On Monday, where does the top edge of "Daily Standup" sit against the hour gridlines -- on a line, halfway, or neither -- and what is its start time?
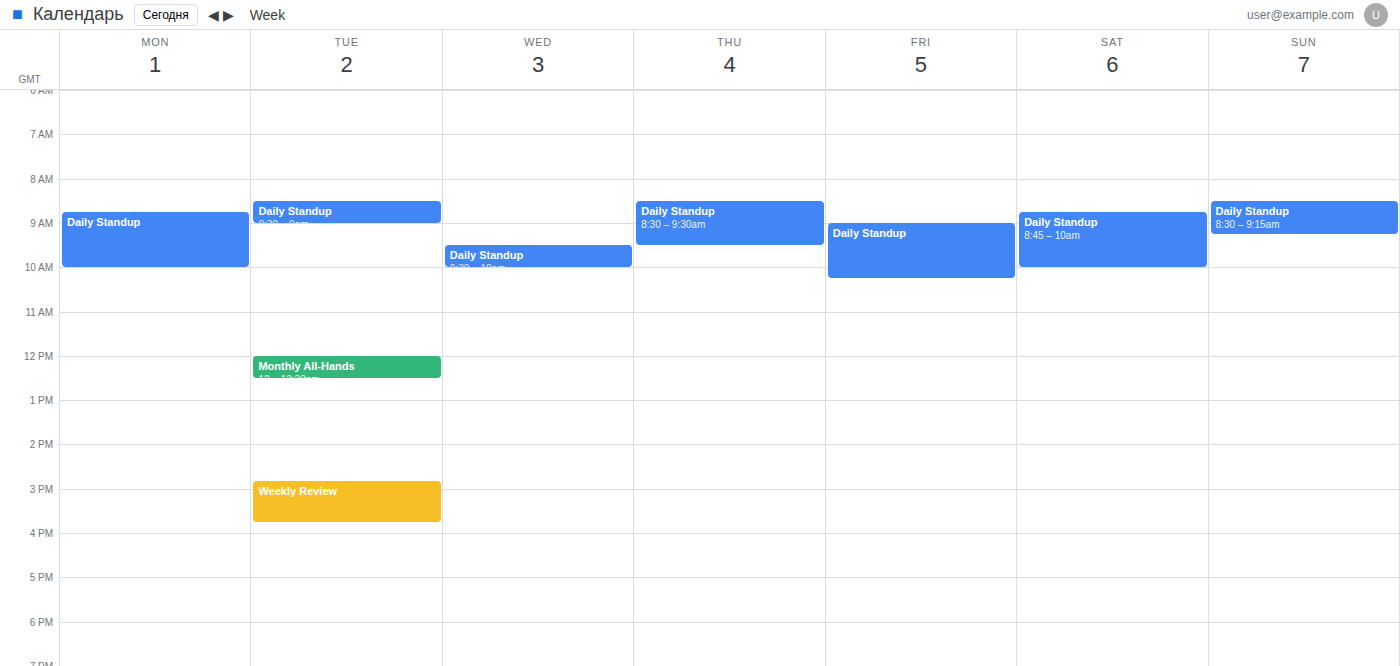
08:45 -- neither: three quarters of the way from the 08:00 line to the 09:00 line.